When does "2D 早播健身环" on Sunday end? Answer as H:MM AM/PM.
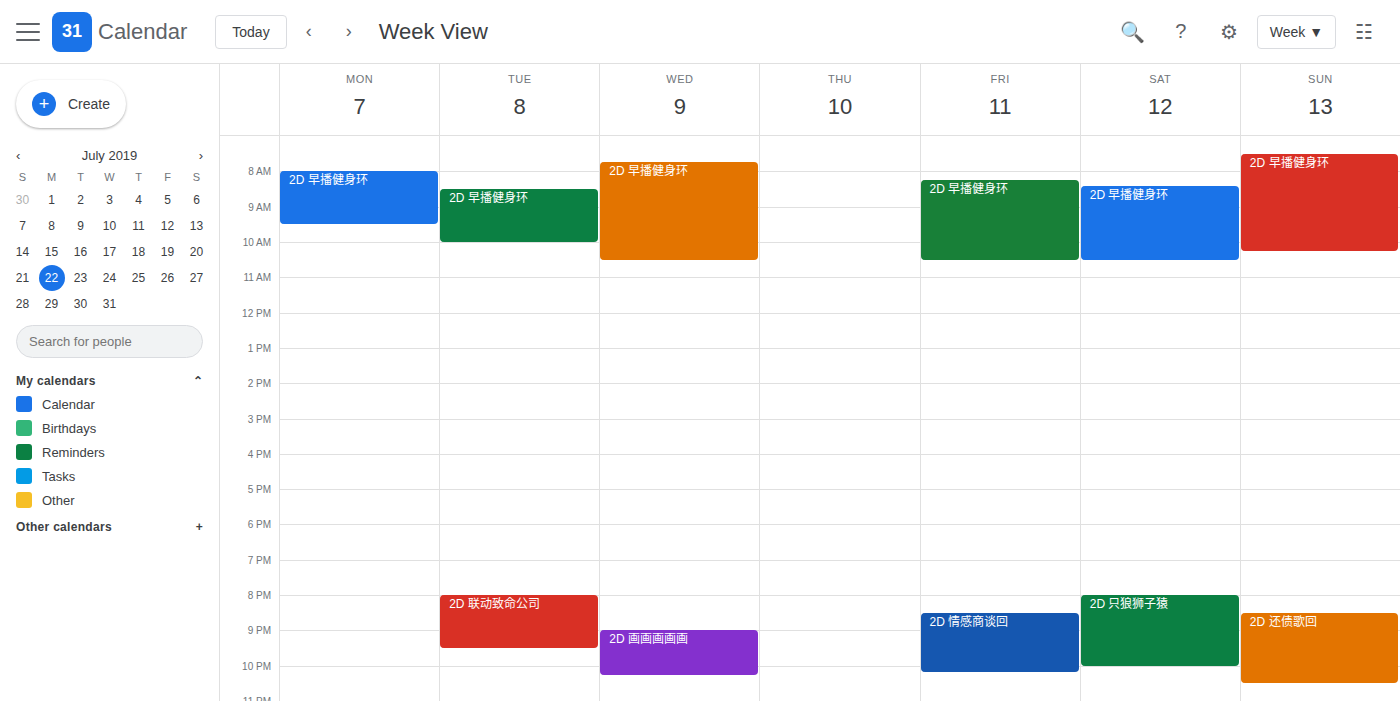
10:15 AM